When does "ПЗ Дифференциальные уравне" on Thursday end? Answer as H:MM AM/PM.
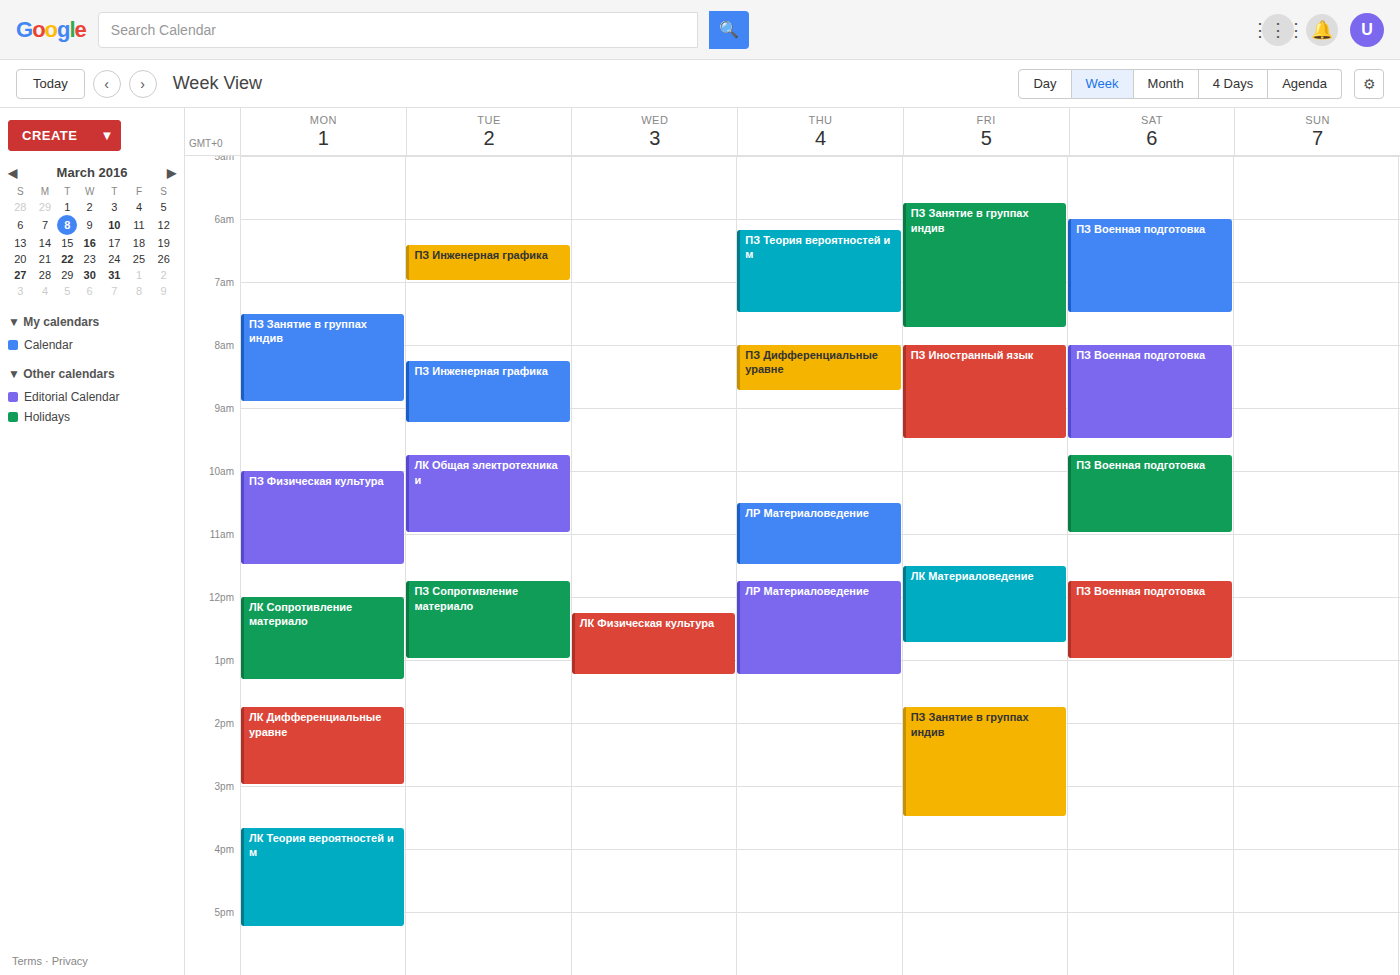
8:45 AM